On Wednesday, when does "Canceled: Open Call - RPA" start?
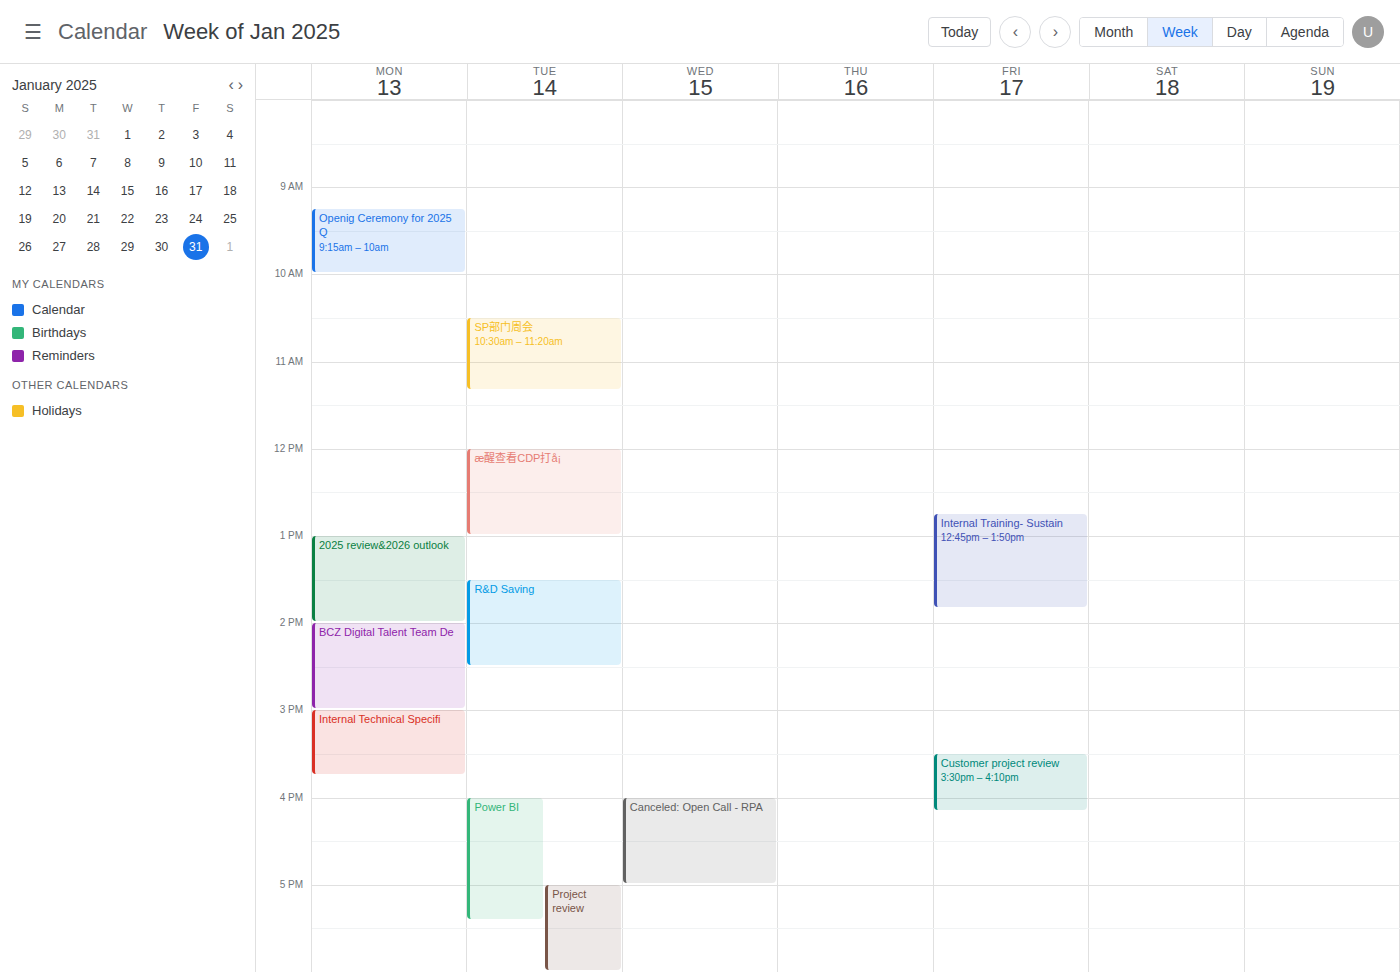
4:00 PM